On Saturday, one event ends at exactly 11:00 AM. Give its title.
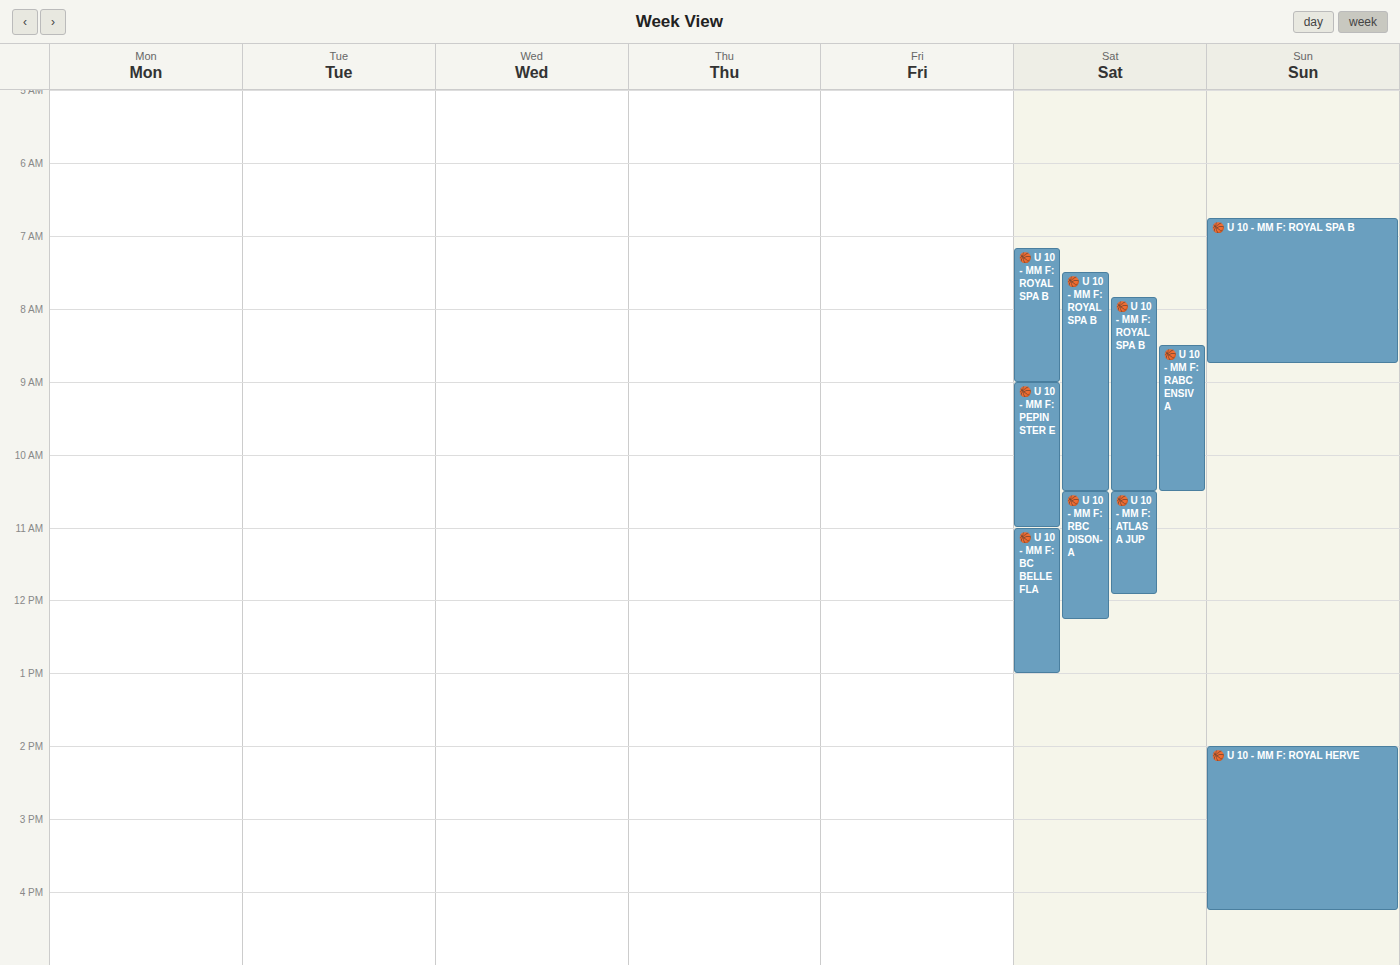
"🏀 U 10 - MM F: PEPINSTER E"